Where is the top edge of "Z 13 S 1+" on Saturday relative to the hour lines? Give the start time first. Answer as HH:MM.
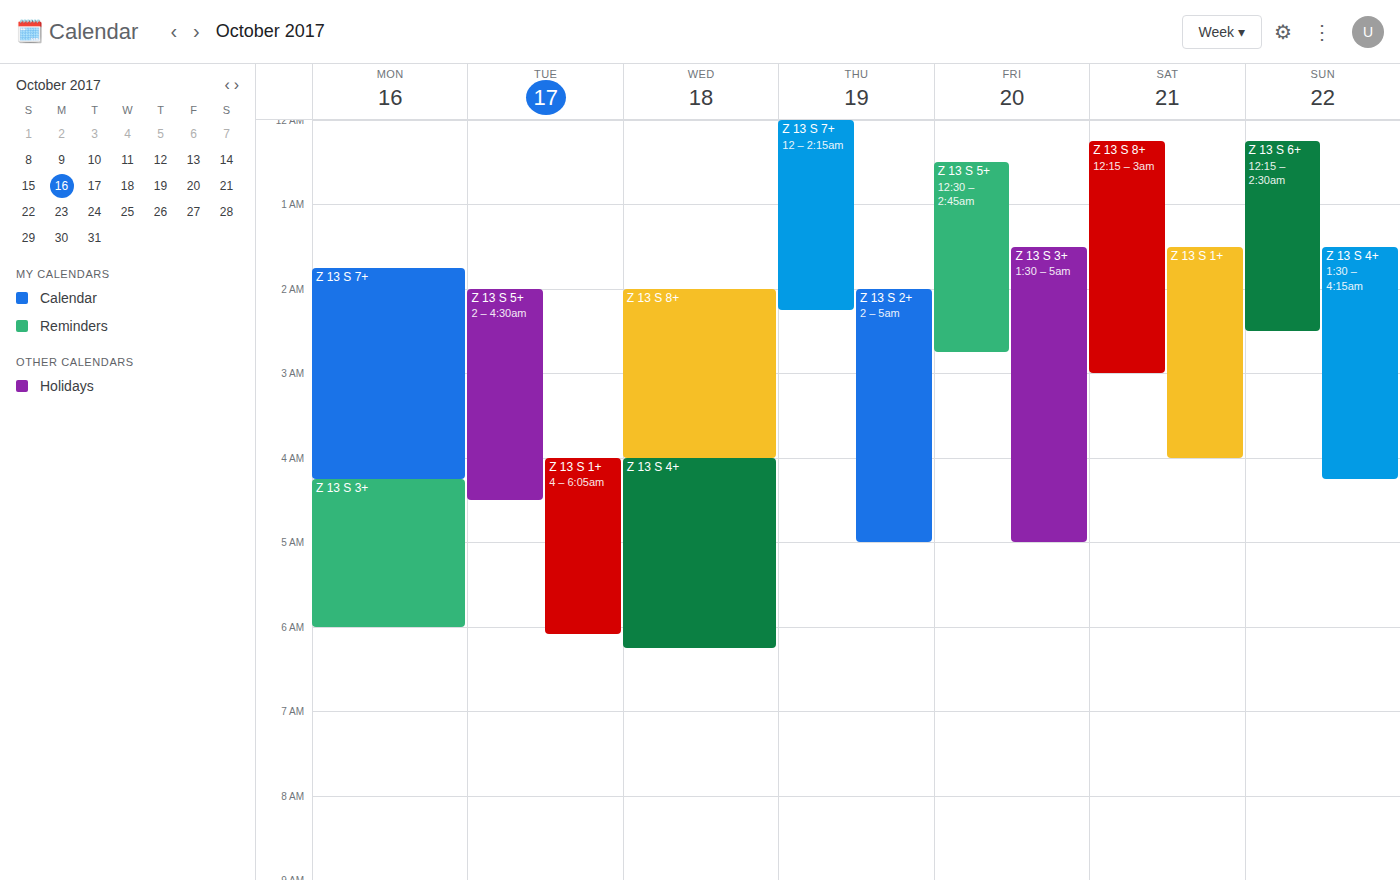
01:30 -- halfway between the 01:00 and 02:00 lines.